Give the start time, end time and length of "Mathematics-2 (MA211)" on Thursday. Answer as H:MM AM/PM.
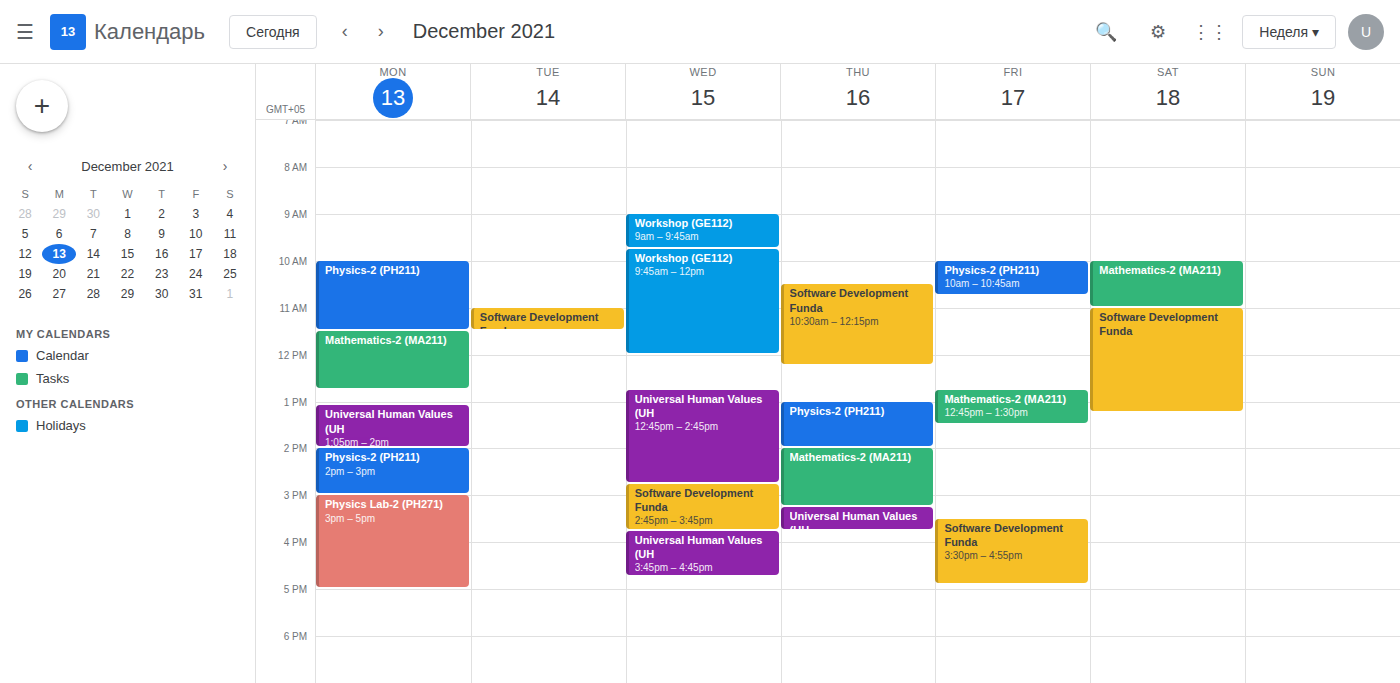
2:00 PM to 3:15 PM, 1 hour 15 minutes